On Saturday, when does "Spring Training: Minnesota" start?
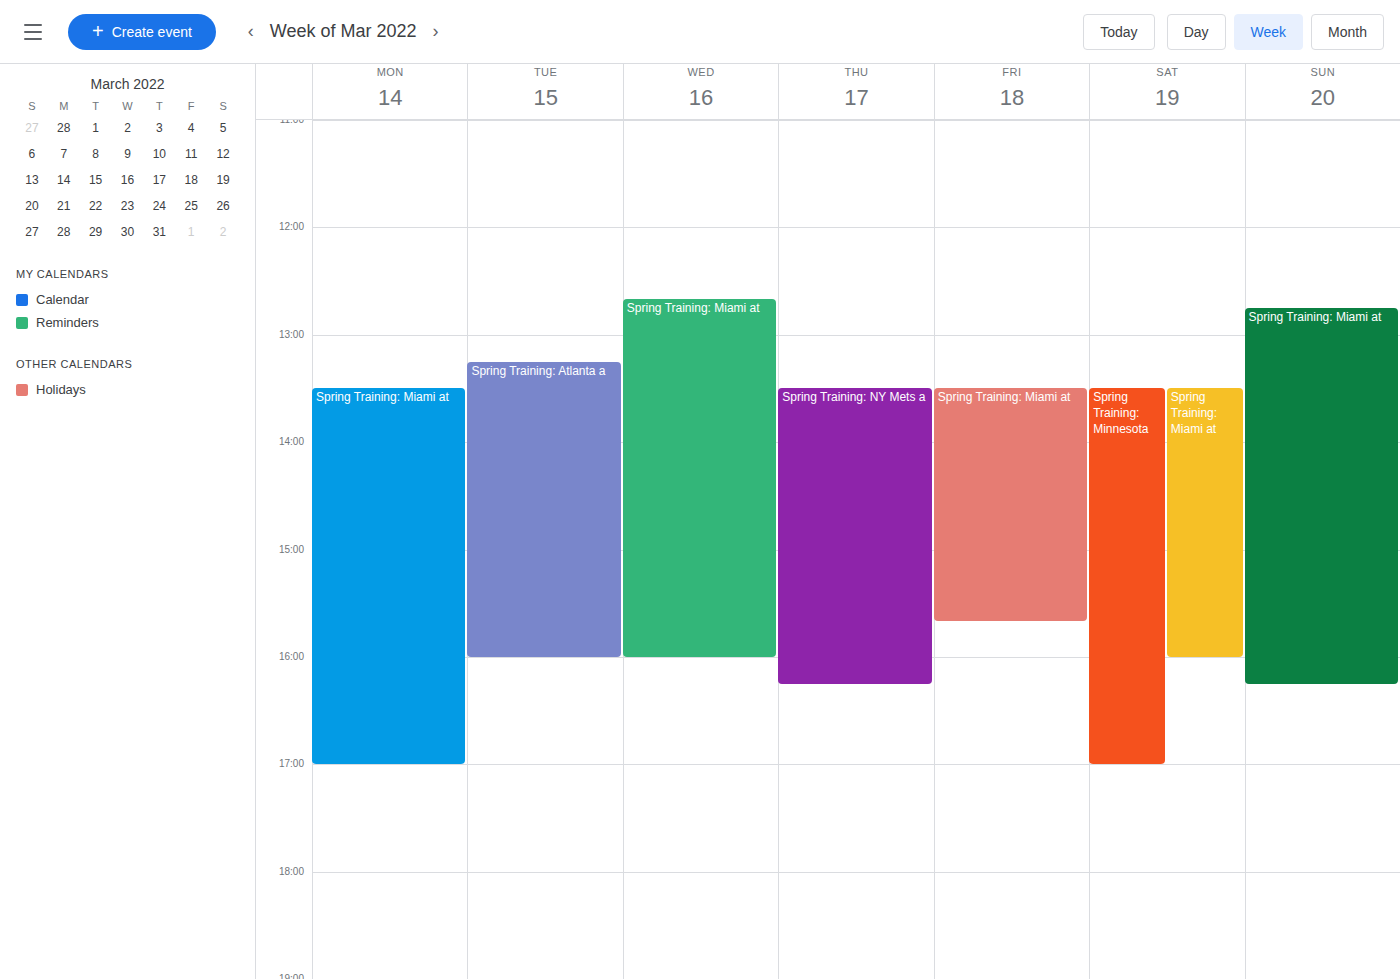
1:30 PM